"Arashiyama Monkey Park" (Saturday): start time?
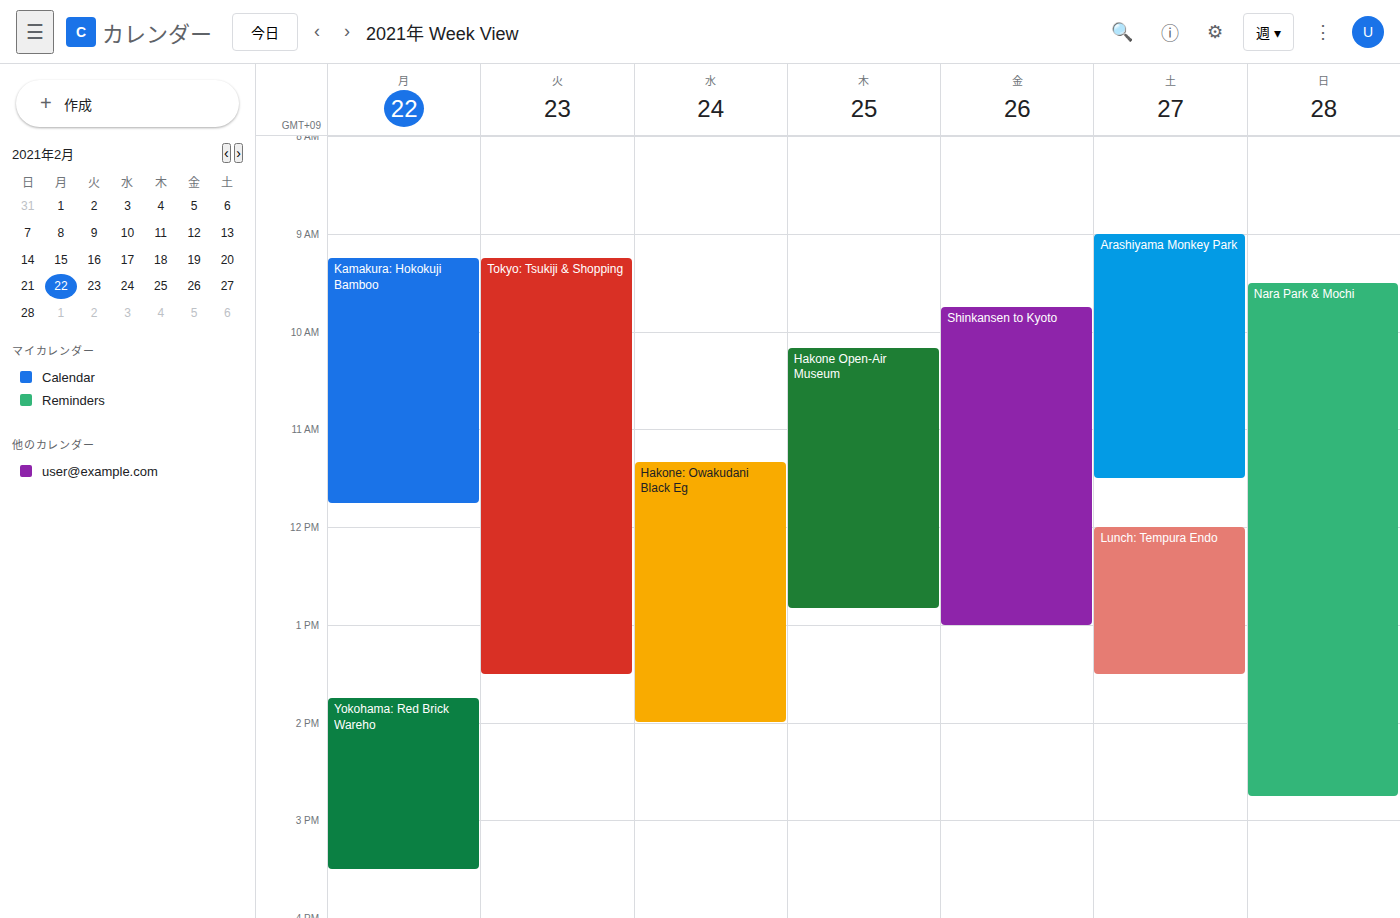
09:00